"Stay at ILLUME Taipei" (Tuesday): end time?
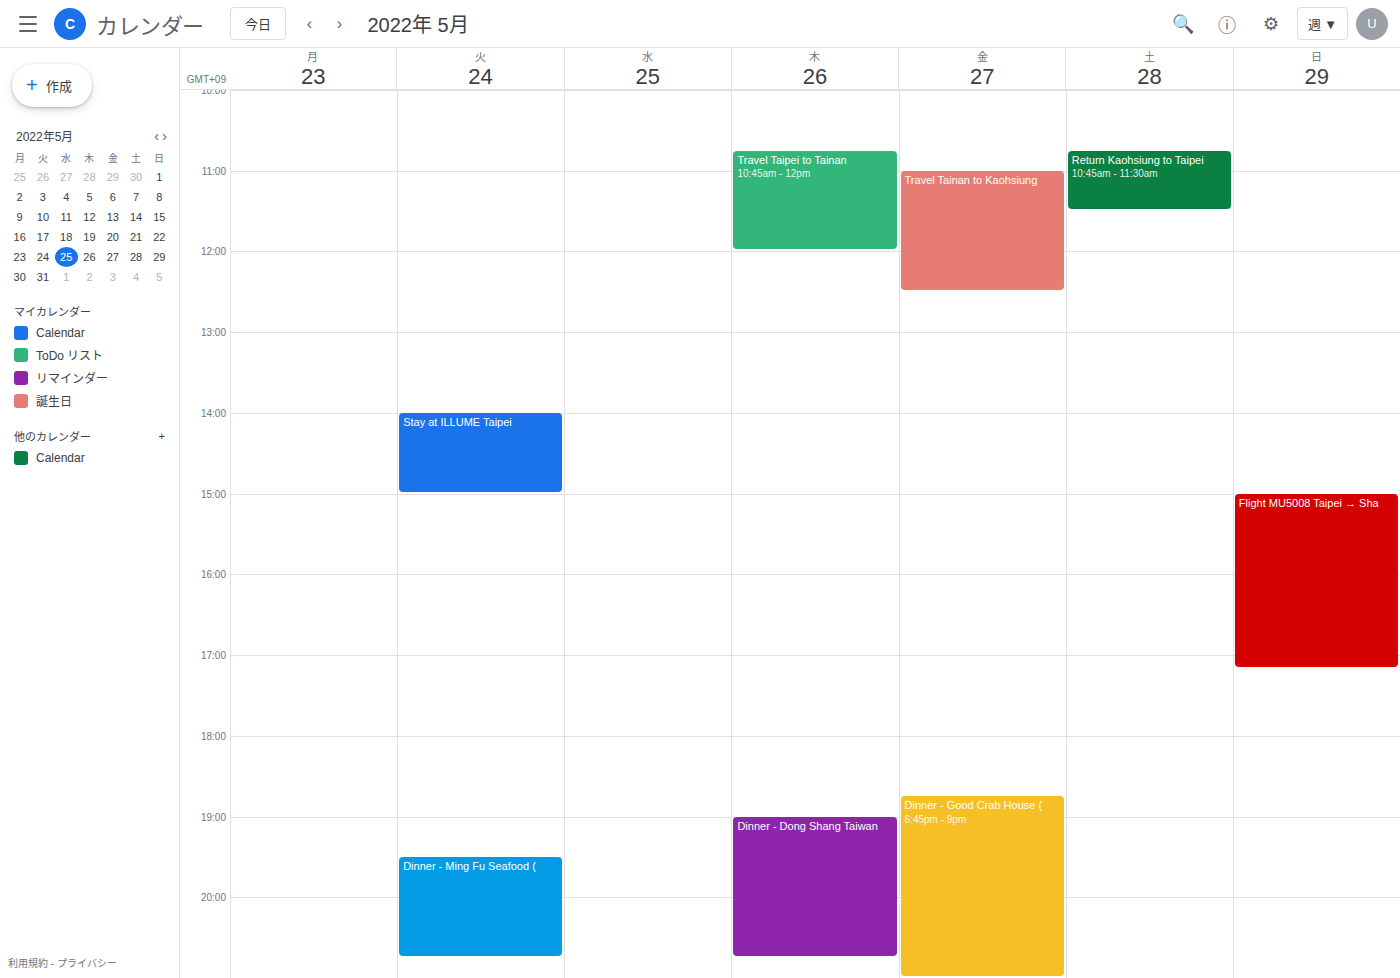
3:00 PM